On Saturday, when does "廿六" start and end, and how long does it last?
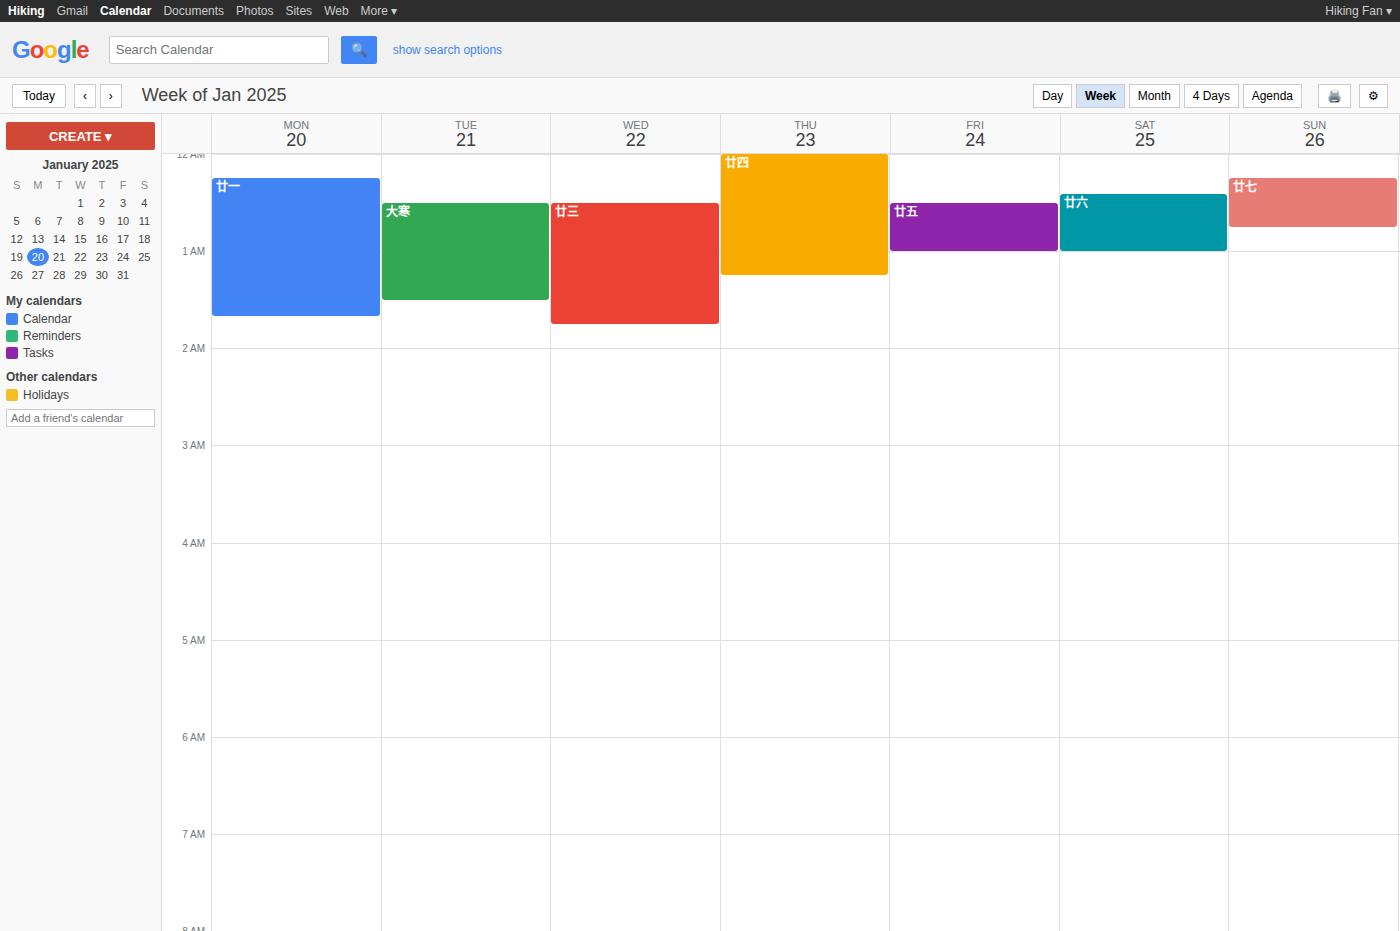
12:25 AM to 1:00 AM, 35 minutes